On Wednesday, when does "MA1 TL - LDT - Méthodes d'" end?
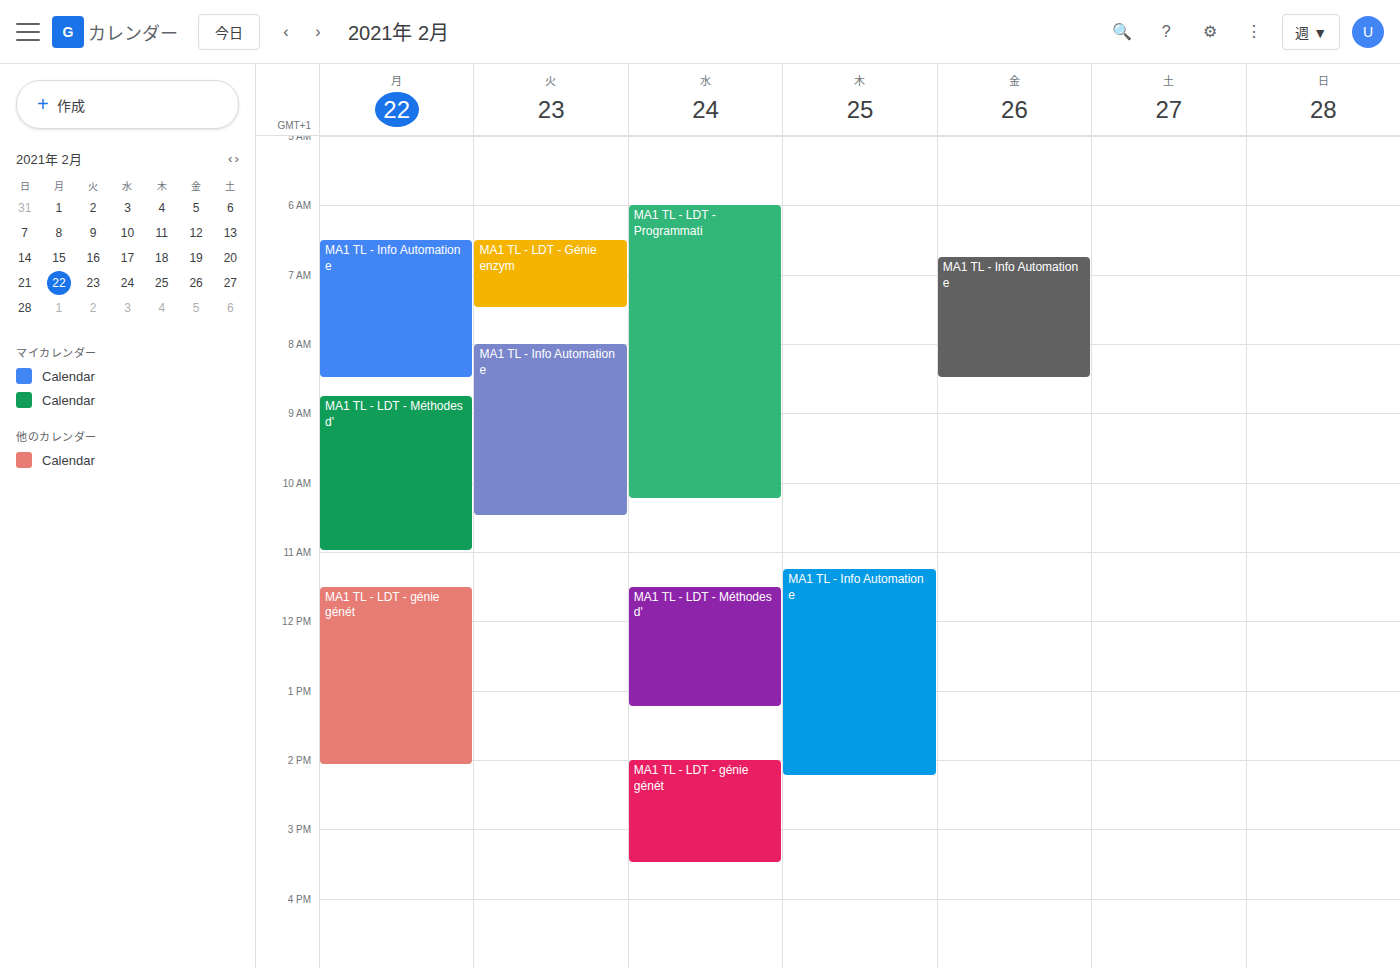
1:15 PM